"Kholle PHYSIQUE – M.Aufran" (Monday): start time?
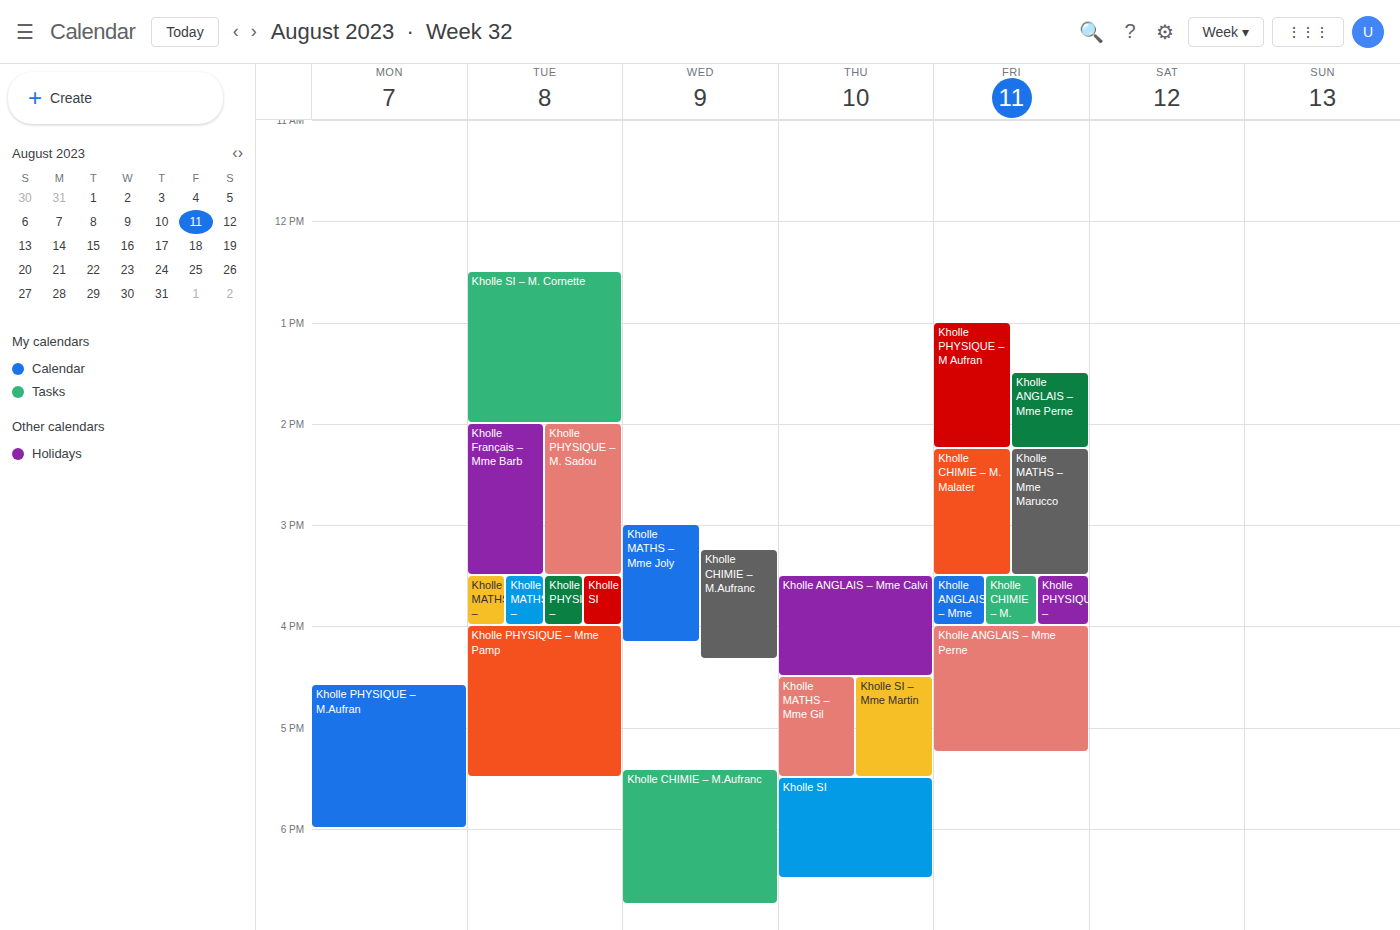
4:35 PM